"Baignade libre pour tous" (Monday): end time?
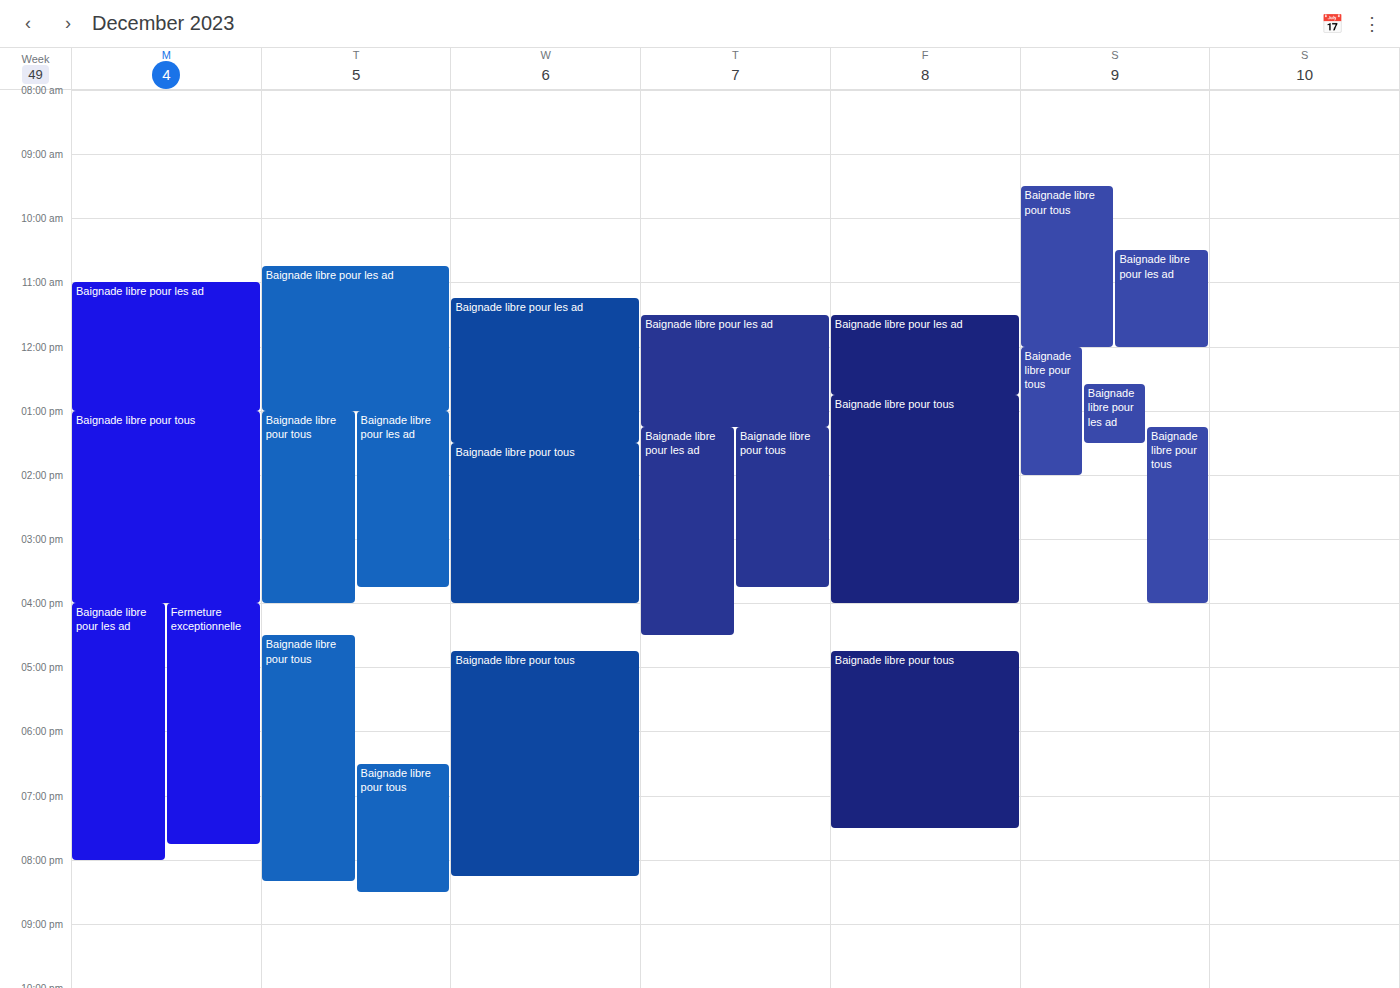
4:00 PM